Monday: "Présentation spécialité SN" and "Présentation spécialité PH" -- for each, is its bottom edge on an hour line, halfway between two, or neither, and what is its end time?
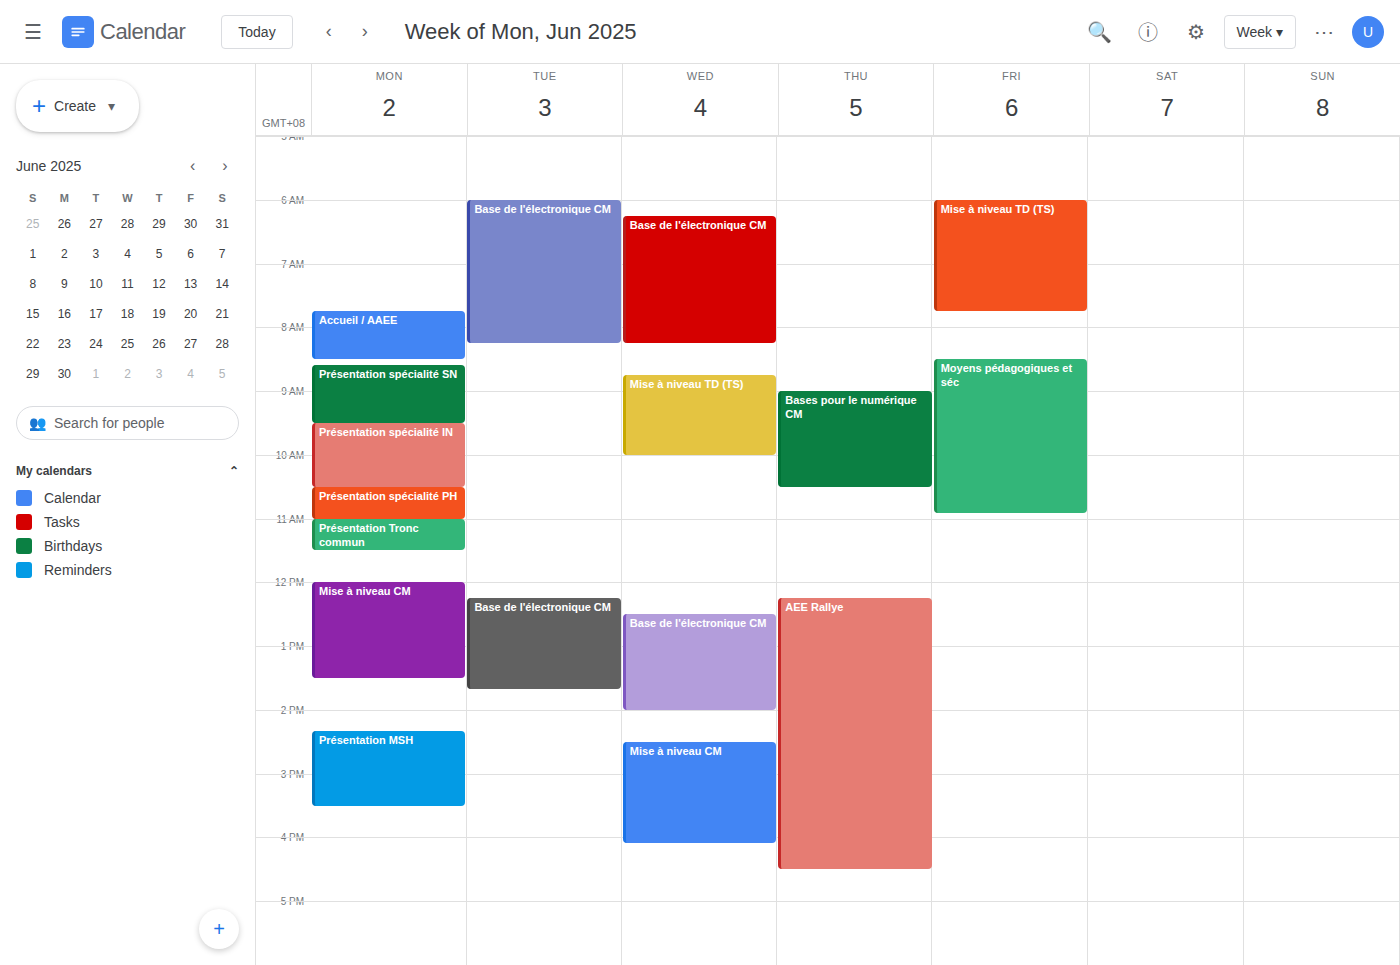
"Présentation spécialité SN": 9:30 AM, halfway between the 9 AM and 10 AM lines. "Présentation spécialité PH": 11:00 AM, exactly on the 11 AM line.